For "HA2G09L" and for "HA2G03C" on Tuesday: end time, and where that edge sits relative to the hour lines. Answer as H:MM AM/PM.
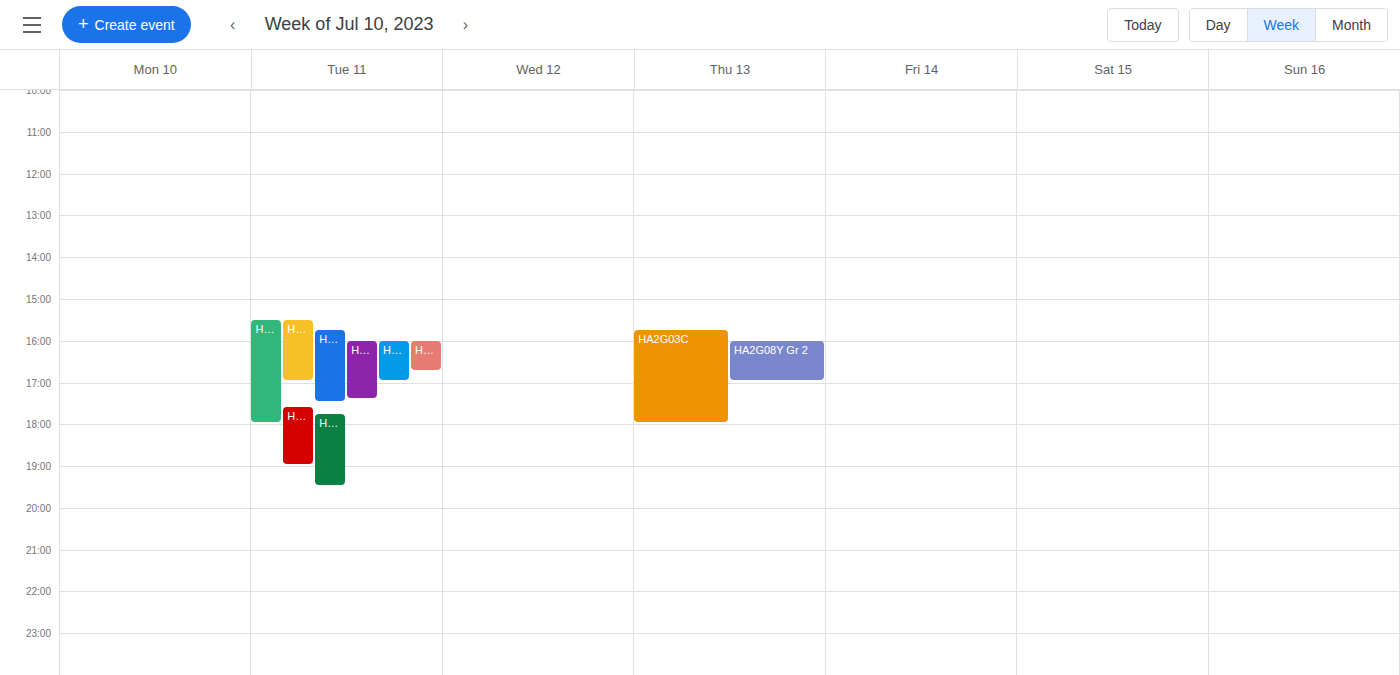
"HA2G09L": 7:00 PM, exactly on the 7 PM line. "HA2G03C": 6:00 PM, exactly on the 6 PM line.